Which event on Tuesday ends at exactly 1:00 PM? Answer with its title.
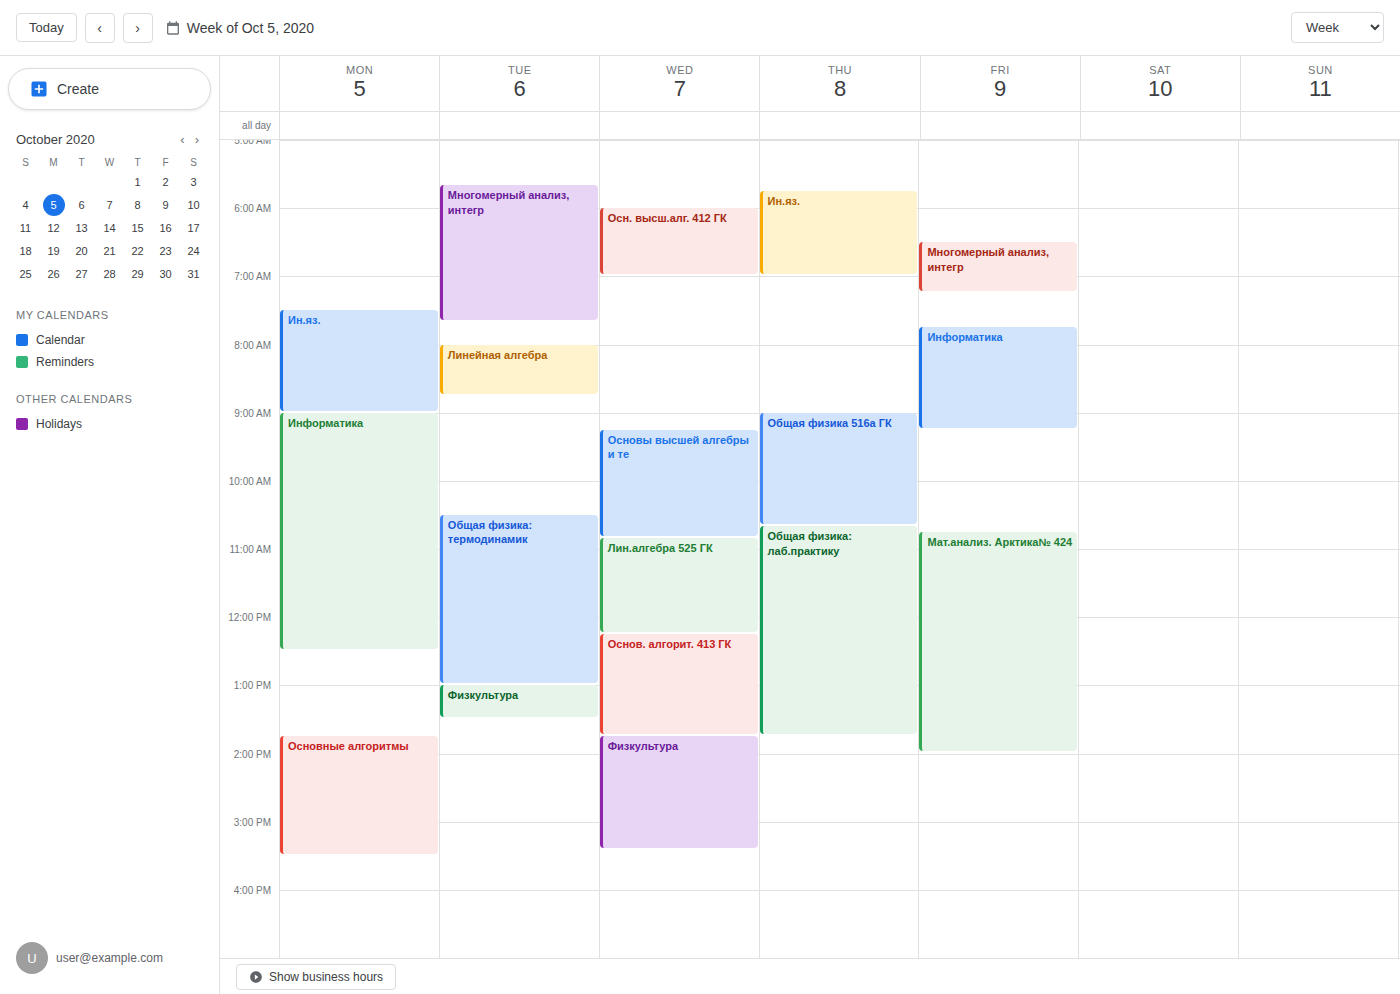
"Общая физика: термодинамик"